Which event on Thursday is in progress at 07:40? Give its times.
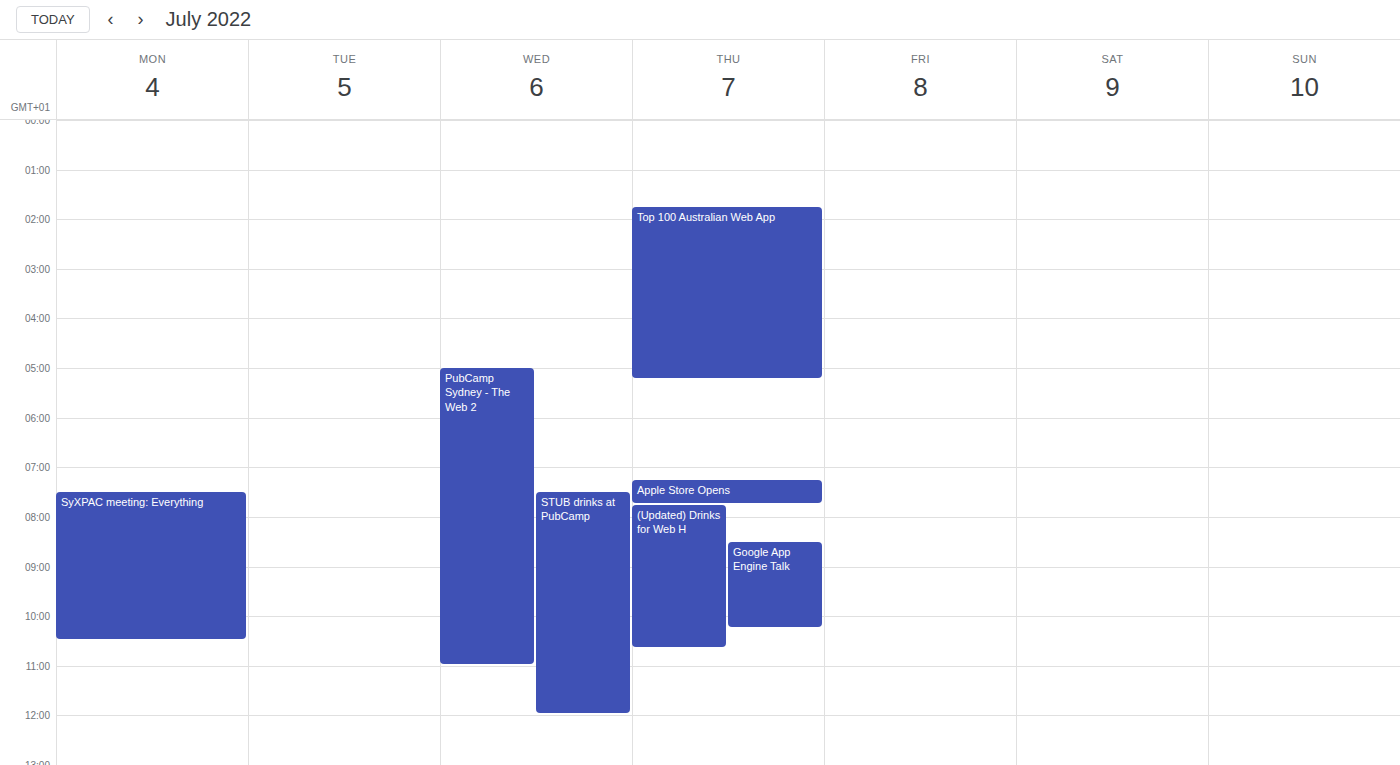
"Apple Store Opens", 07:15 to 07:45